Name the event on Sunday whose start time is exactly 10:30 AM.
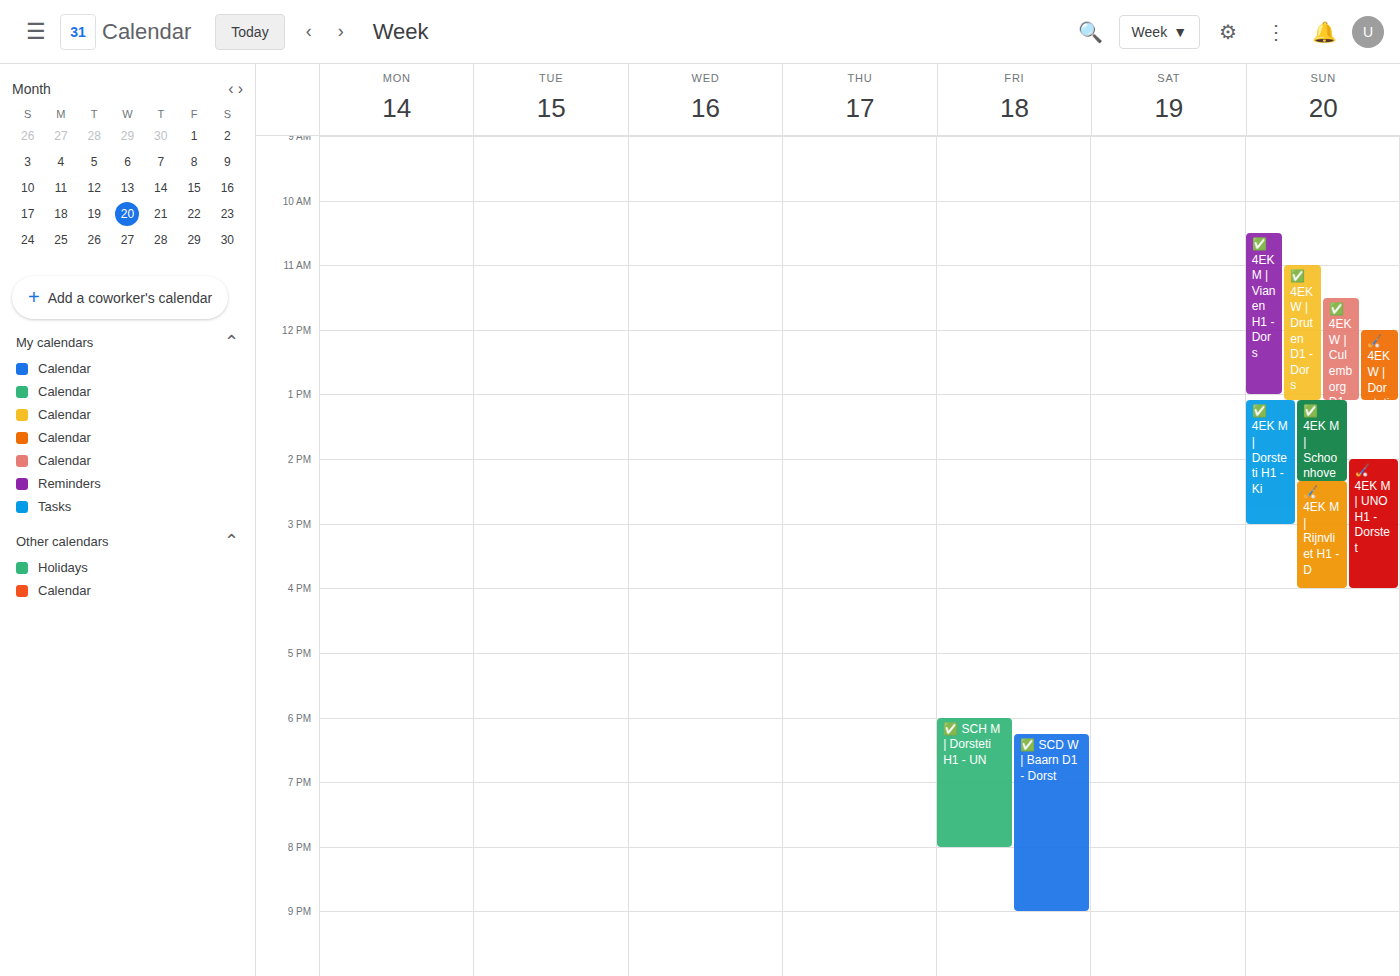
"✅ 4EK M | Vianen H1 - Dors"